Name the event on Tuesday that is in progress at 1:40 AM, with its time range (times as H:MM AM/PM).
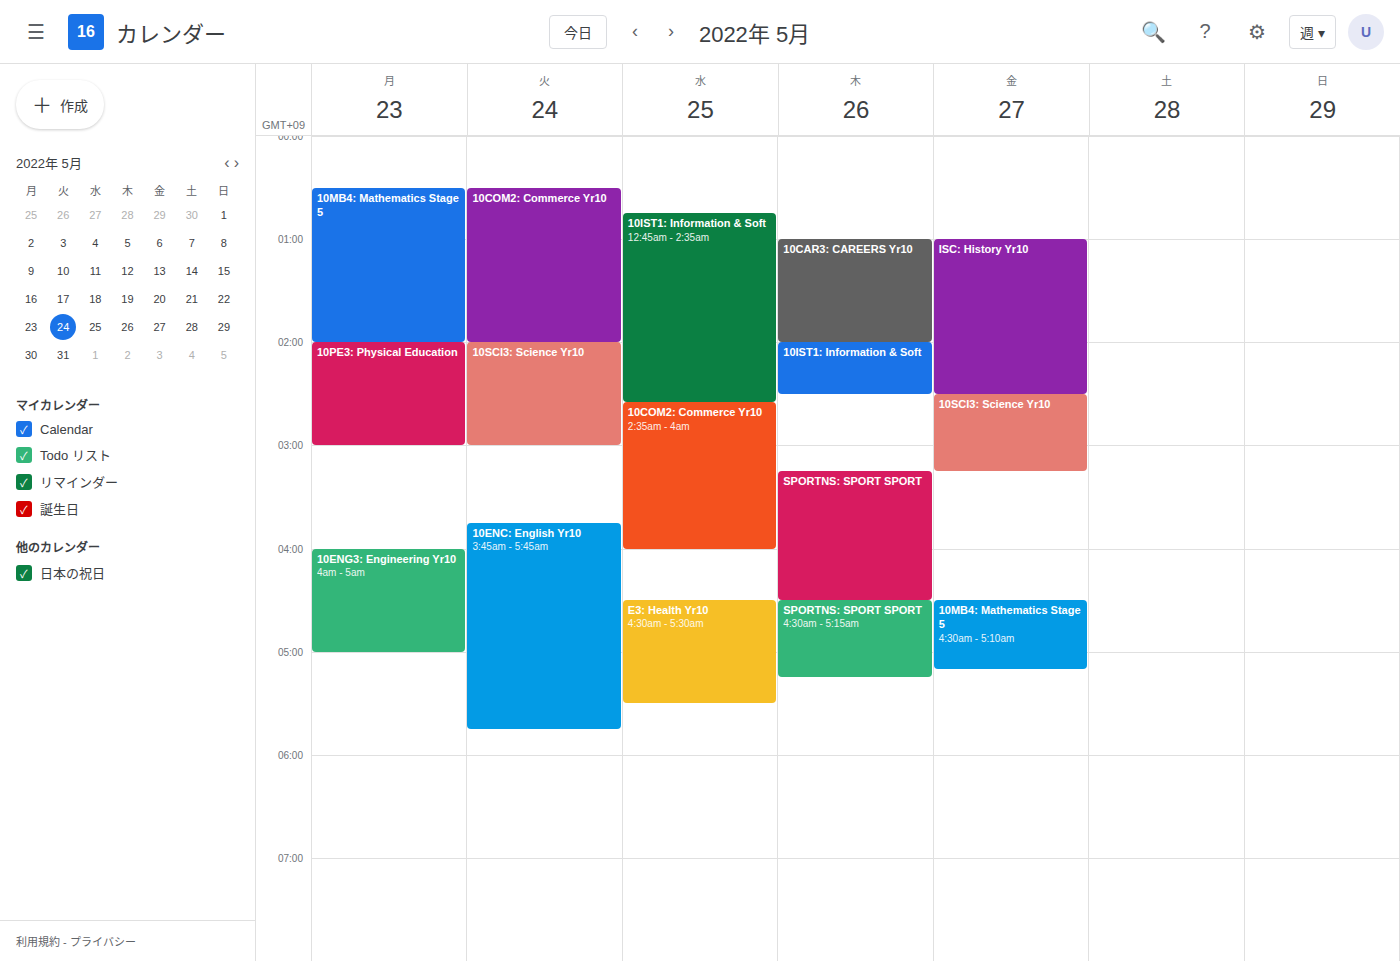
"10COM2: Commerce Yr10", 12:30 AM to 2:00 AM